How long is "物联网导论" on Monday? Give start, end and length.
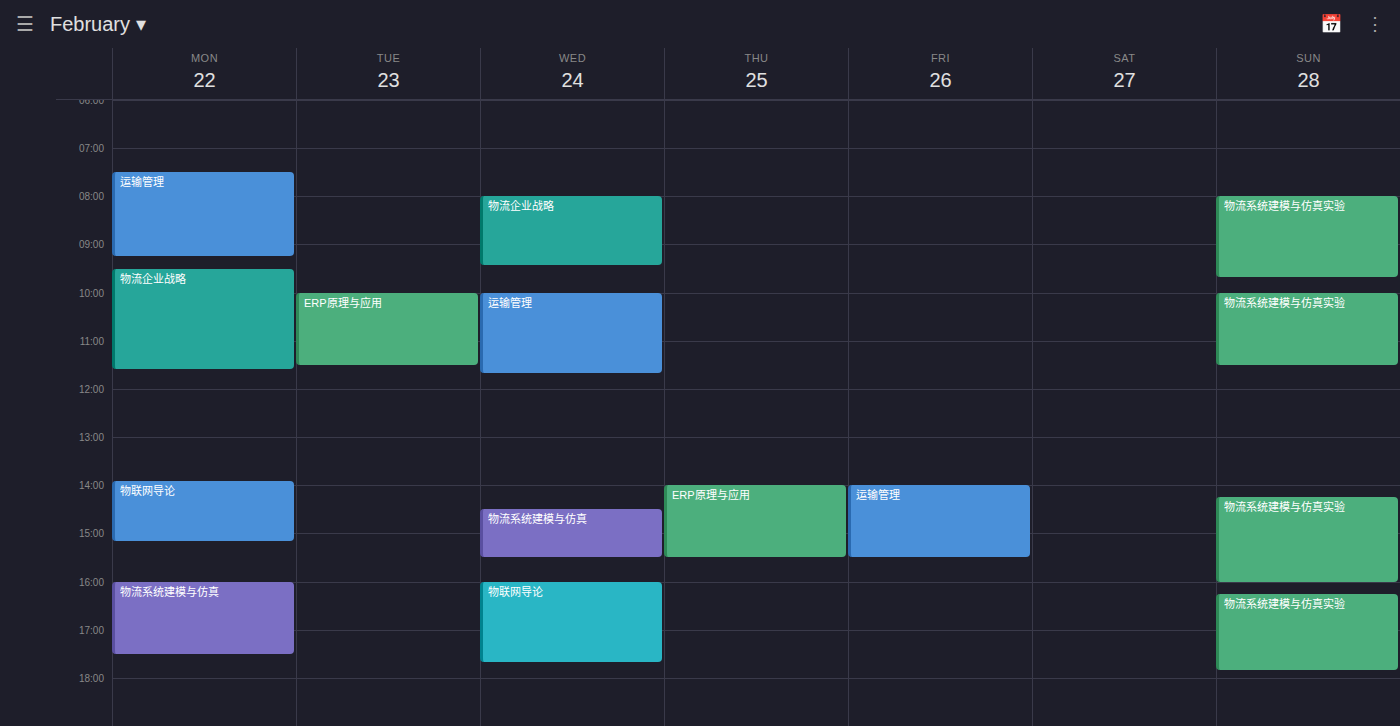
1:55 PM to 3:10 PM, 1 hour 15 minutes